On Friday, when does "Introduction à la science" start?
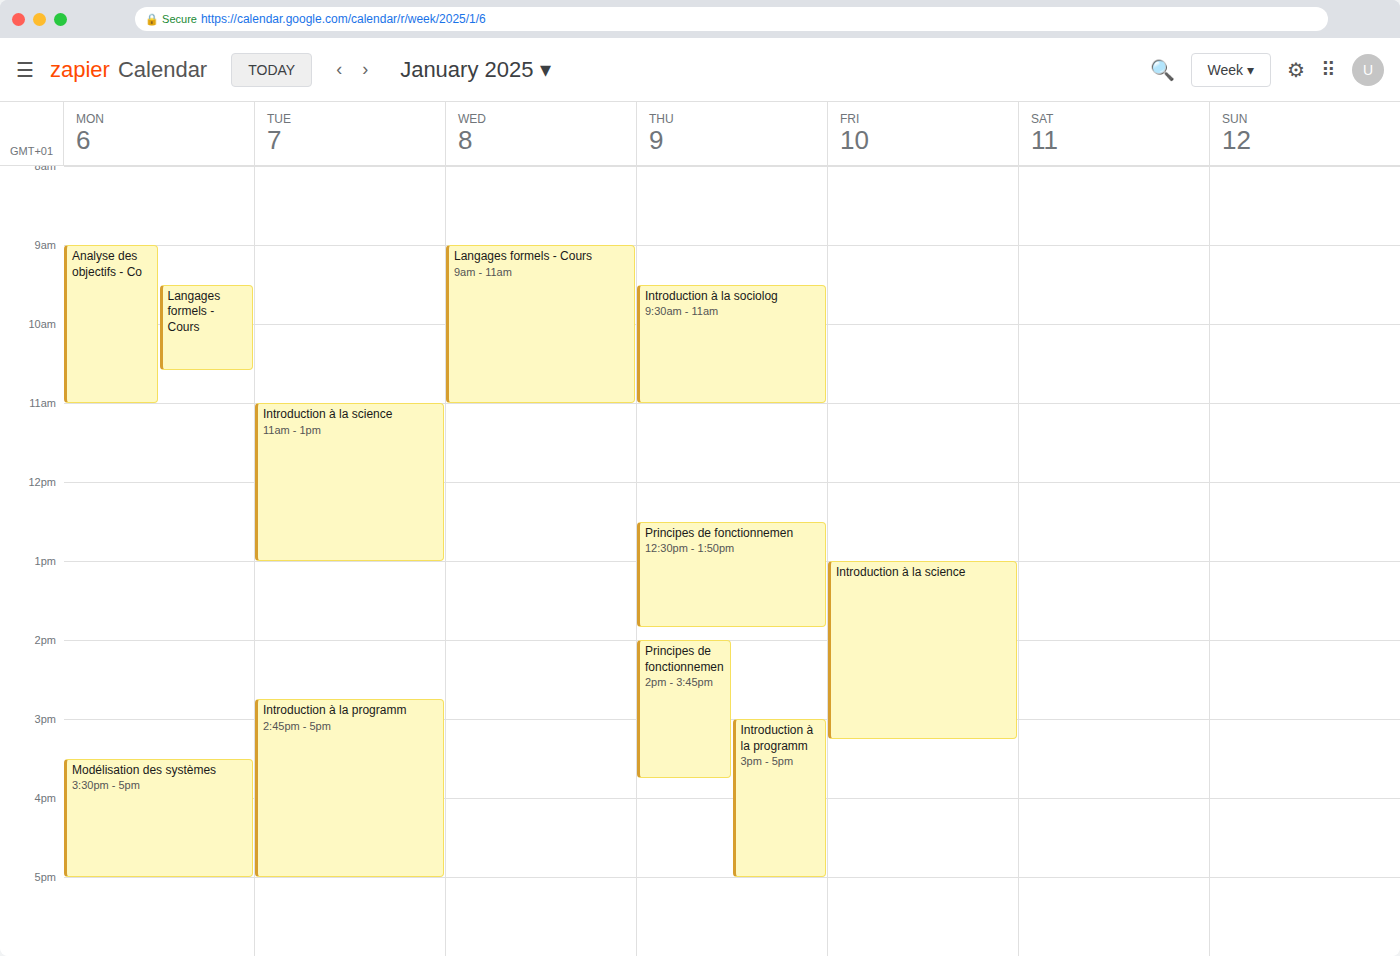
13:00